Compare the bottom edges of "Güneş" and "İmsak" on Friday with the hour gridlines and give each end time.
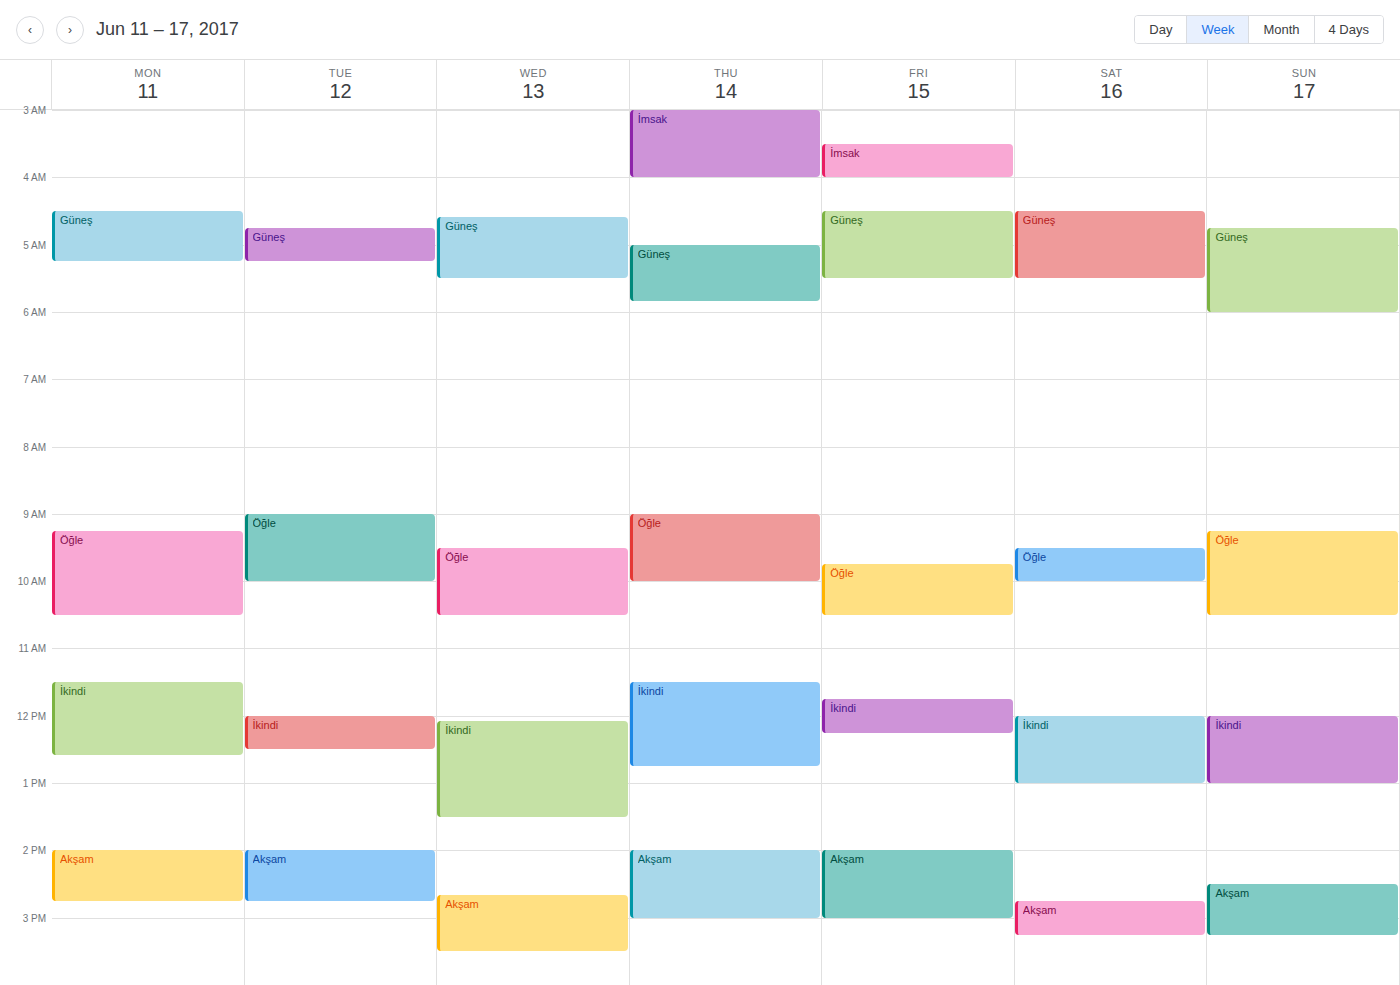
"Güneş": 5:30 AM, halfway between the 5 AM and 6 AM lines. "İmsak": 4:00 AM, exactly on the 4 AM line.